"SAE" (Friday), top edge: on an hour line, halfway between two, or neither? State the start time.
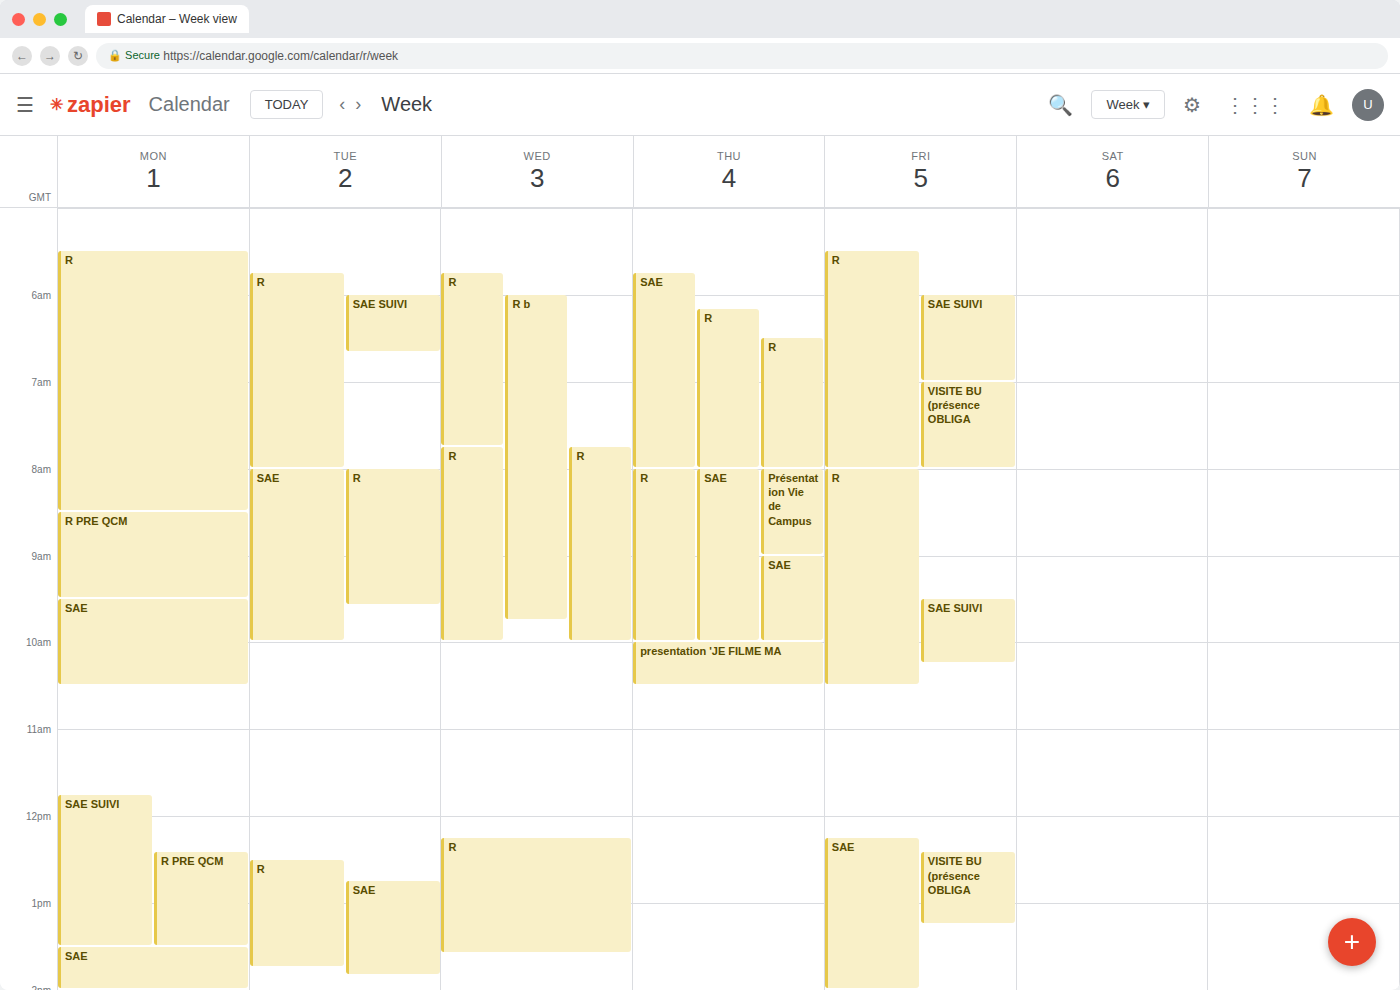
12:15 PM -- neither: a quarter of the way from the 12 PM line to the 1 PM line.